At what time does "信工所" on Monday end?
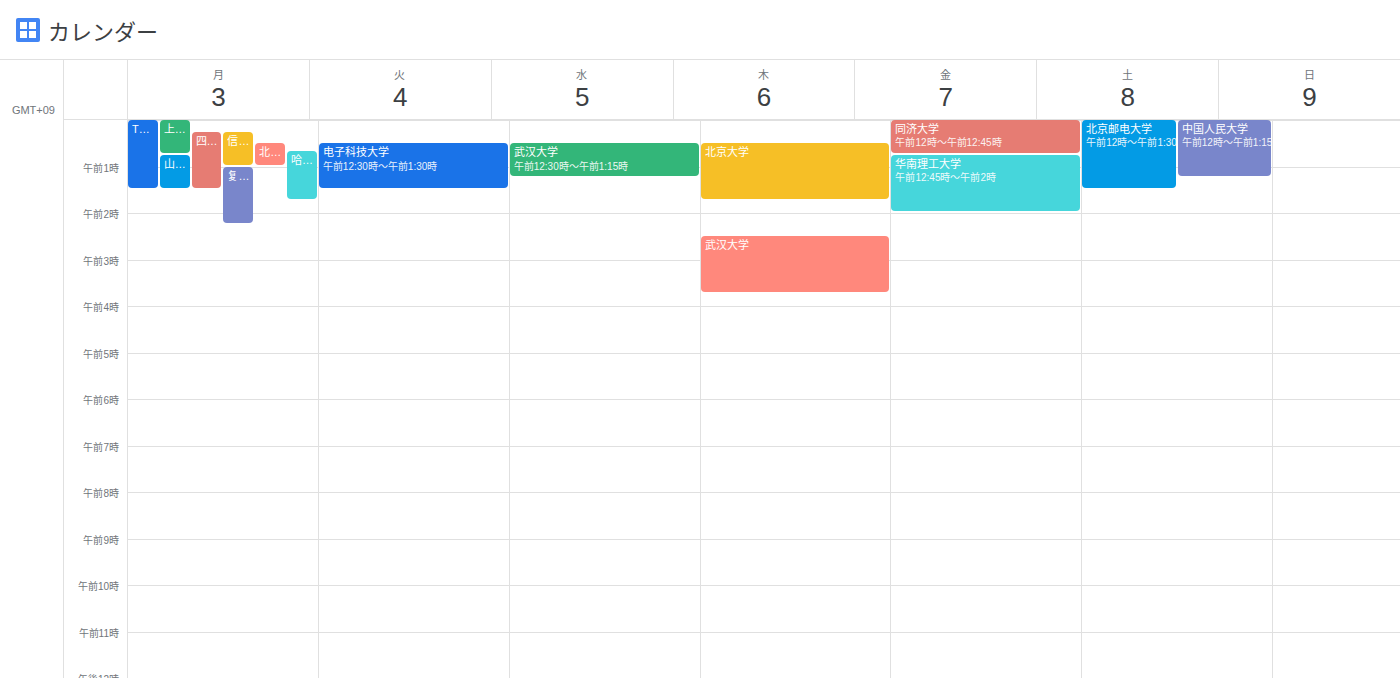
1:00 AM